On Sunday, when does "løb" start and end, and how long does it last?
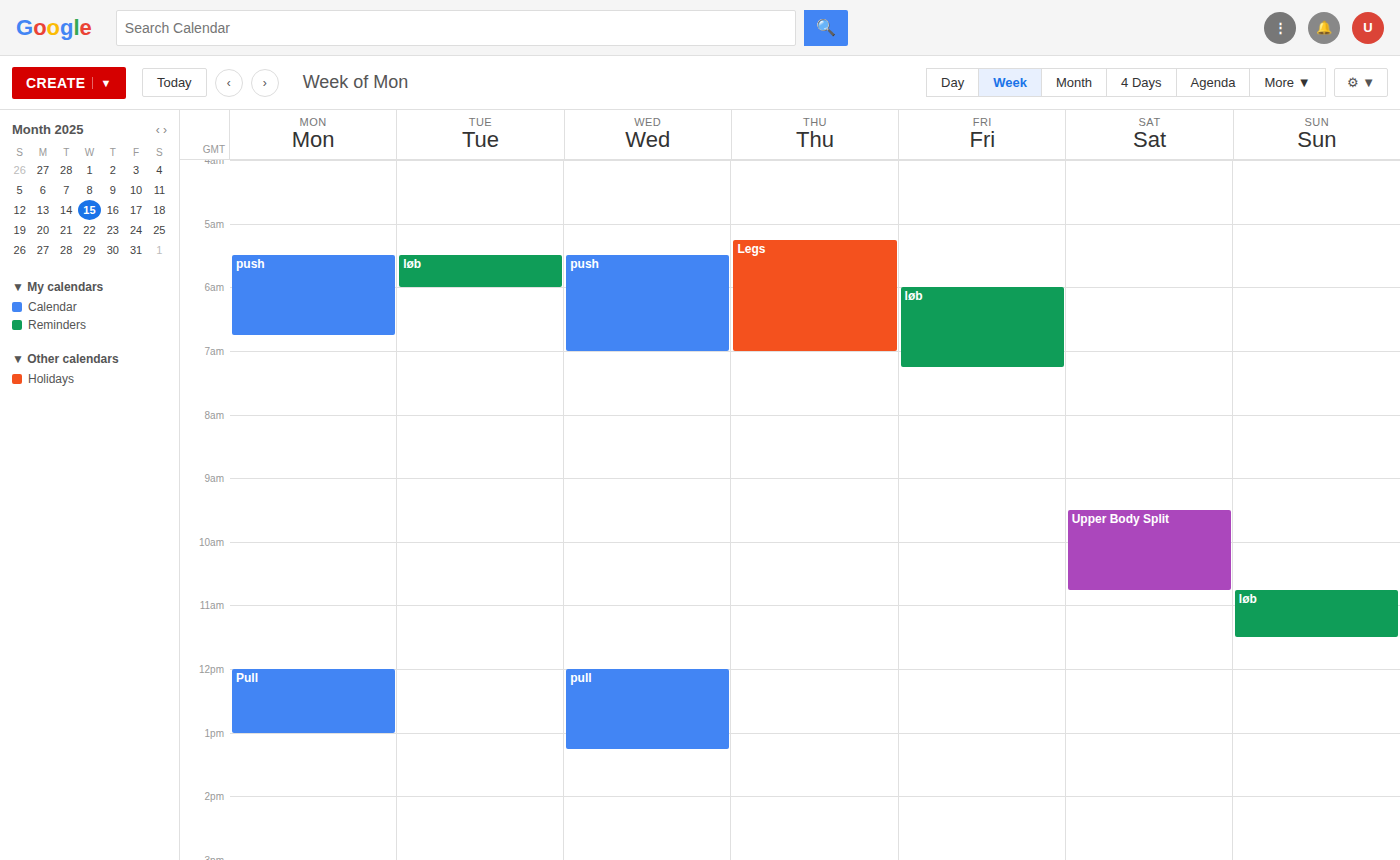
10:45 AM to 11:30 AM, 45 minutes